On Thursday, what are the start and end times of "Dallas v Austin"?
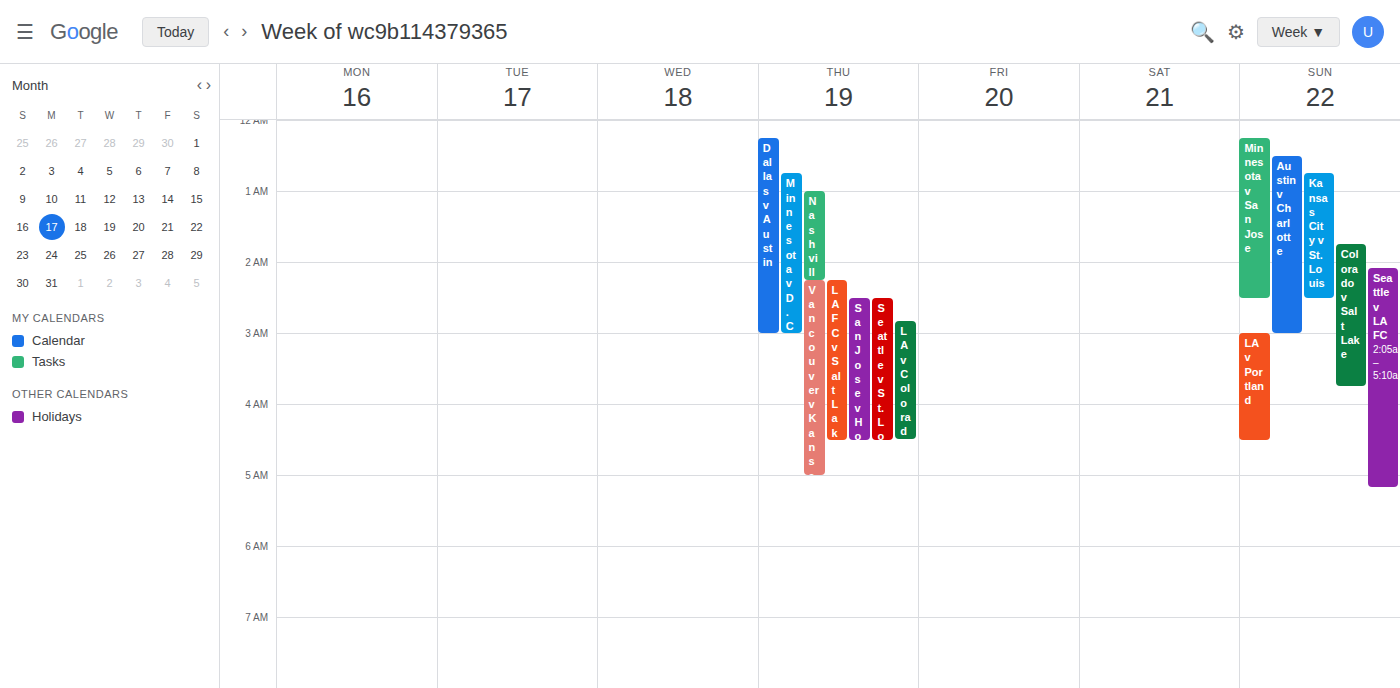
12:15 AM to 3:00 AM